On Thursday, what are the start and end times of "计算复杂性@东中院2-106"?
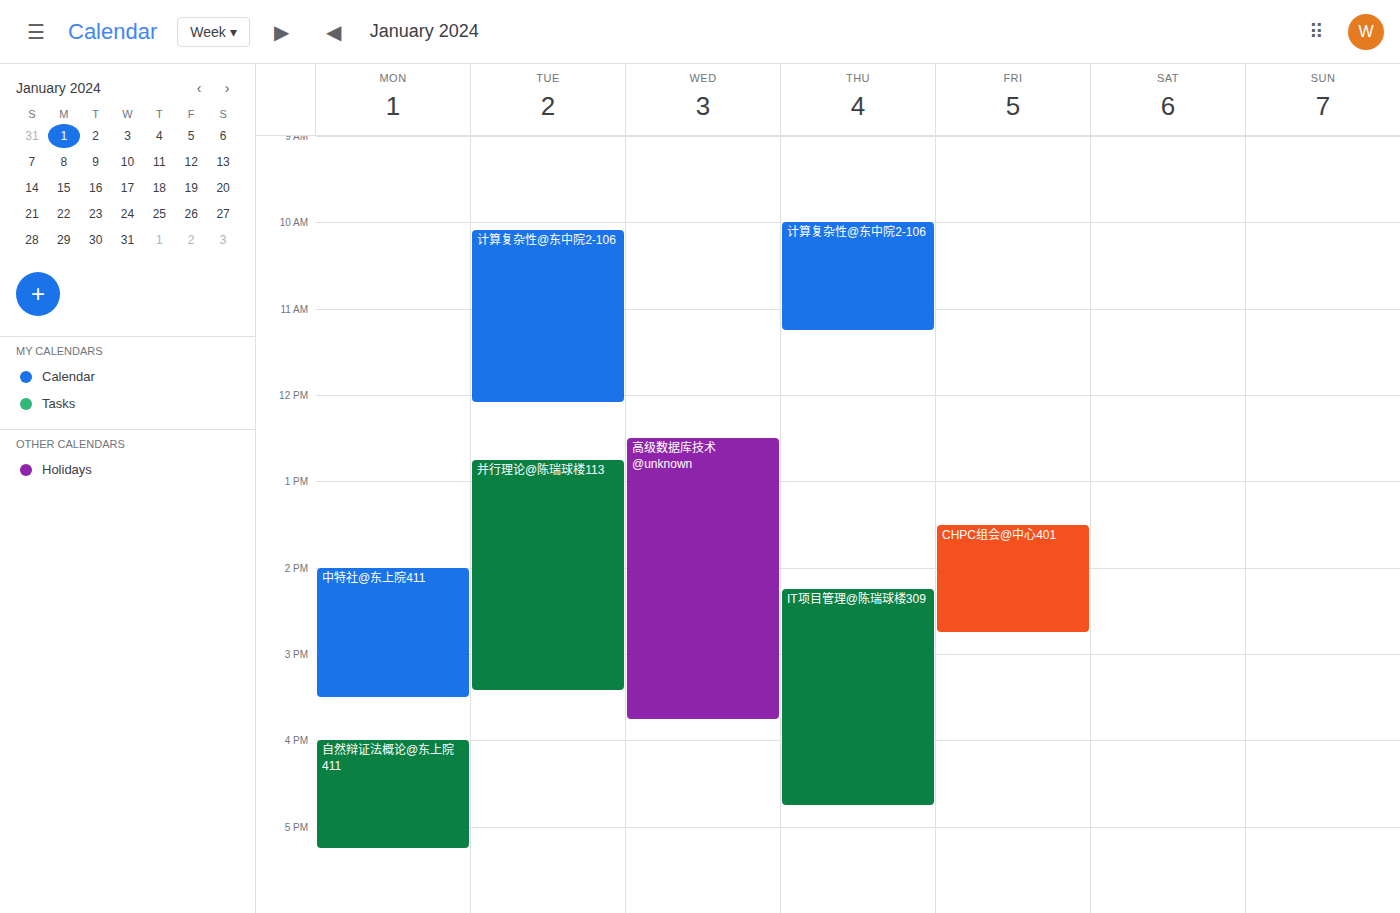
10:00 to 11:15